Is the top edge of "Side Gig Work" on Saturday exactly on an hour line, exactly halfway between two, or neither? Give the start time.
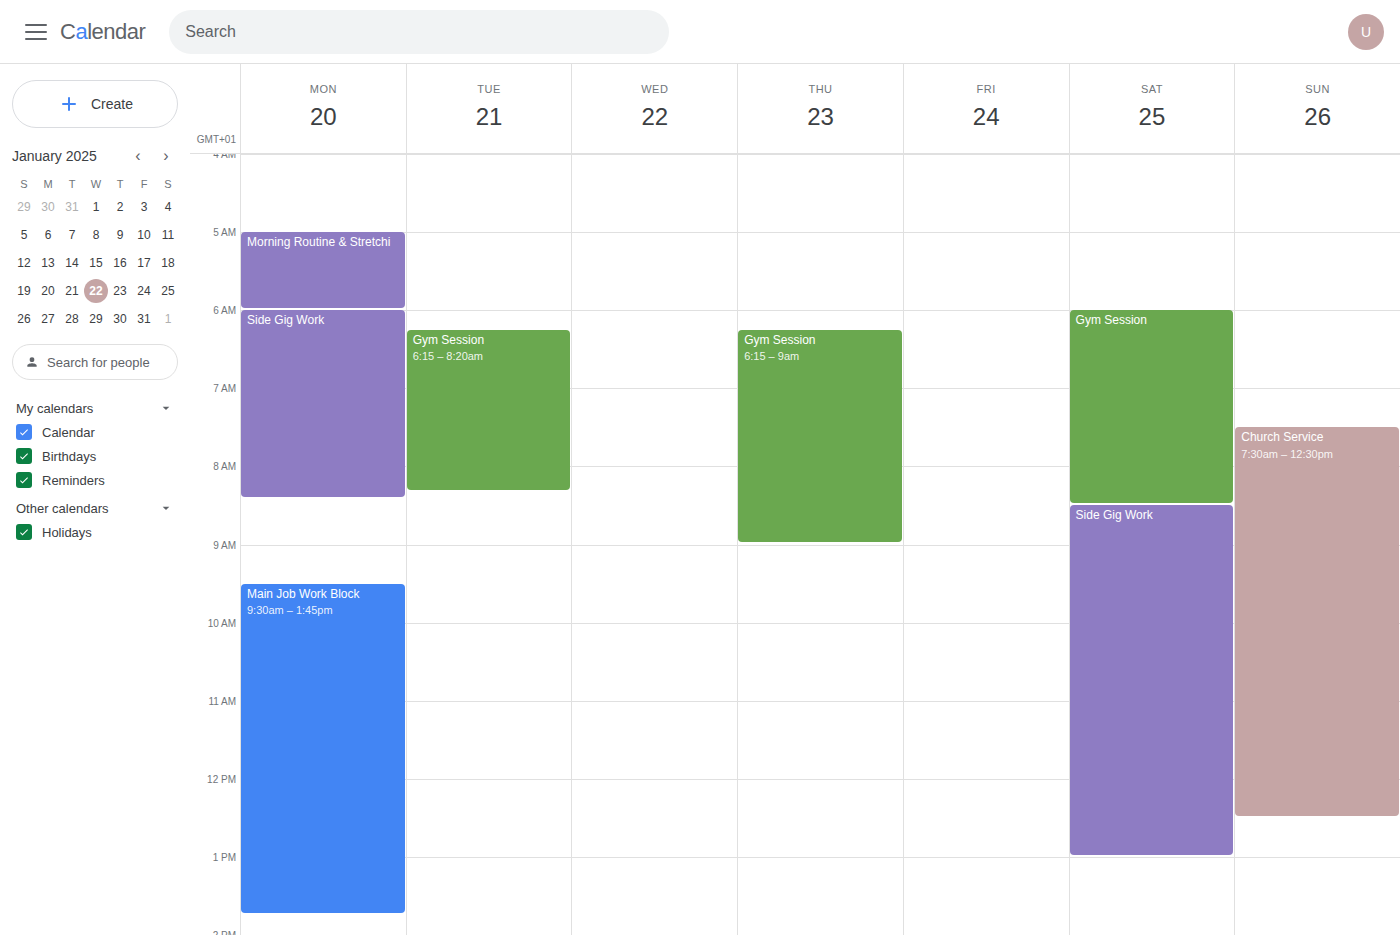
8:30 AM -- halfway between the 8 AM and 9 AM lines.